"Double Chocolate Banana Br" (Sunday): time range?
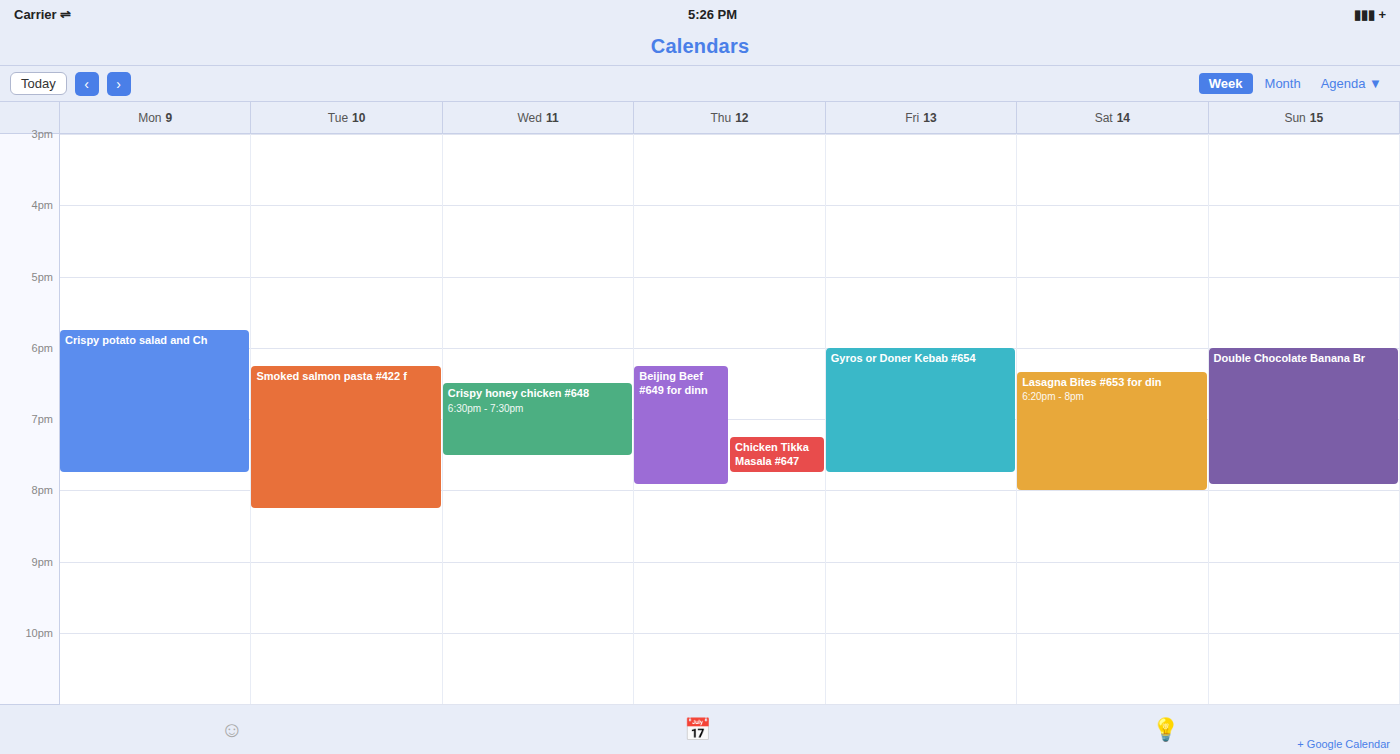
18:00 to 19:55